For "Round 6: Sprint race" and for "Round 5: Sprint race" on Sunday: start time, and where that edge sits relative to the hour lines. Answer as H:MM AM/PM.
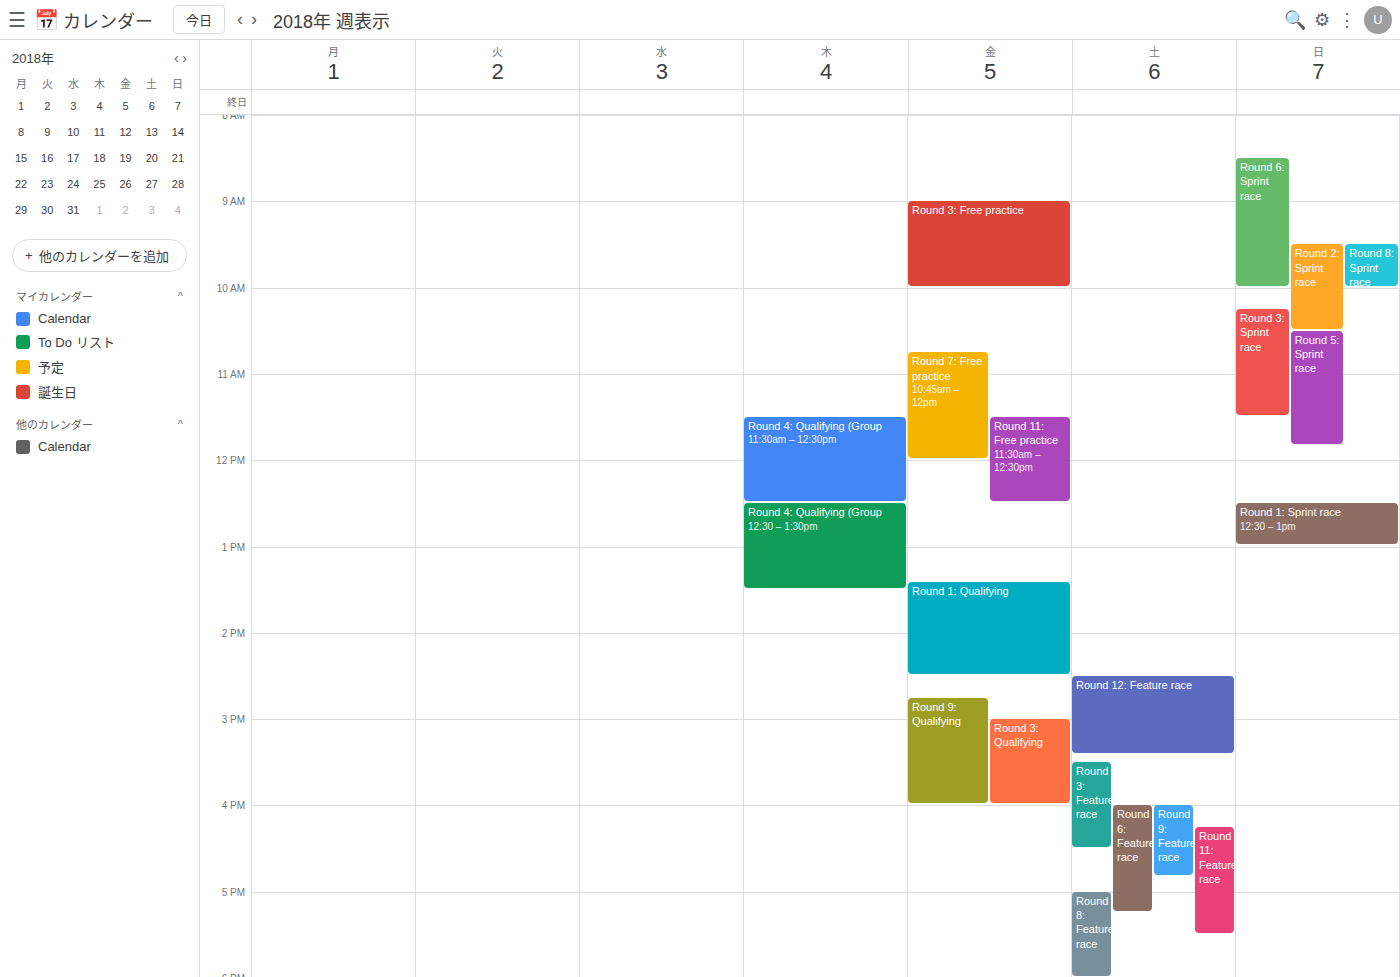
"Round 6: Sprint race": 8:30 AM, halfway between the 8 AM and 9 AM lines. "Round 5: Sprint race": 10:30 AM, halfway between the 10 AM and 11 AM lines.